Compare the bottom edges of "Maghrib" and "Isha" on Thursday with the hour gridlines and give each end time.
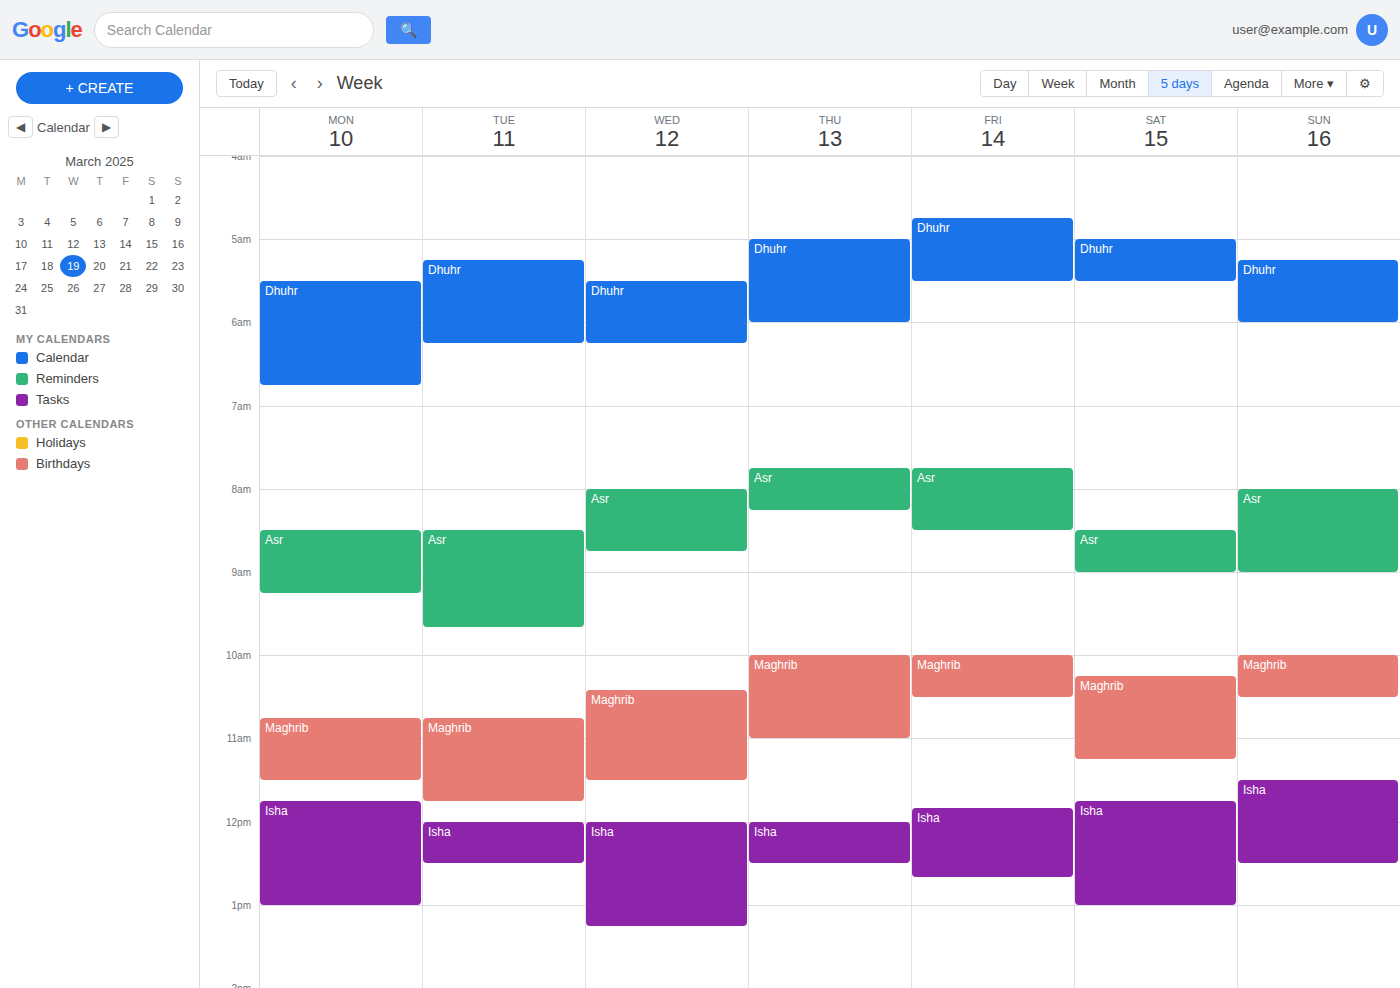
"Maghrib": 11:00 AM, exactly on the 11 AM line. "Isha": 12:30 PM, halfway between the 12 PM and 1 PM lines.